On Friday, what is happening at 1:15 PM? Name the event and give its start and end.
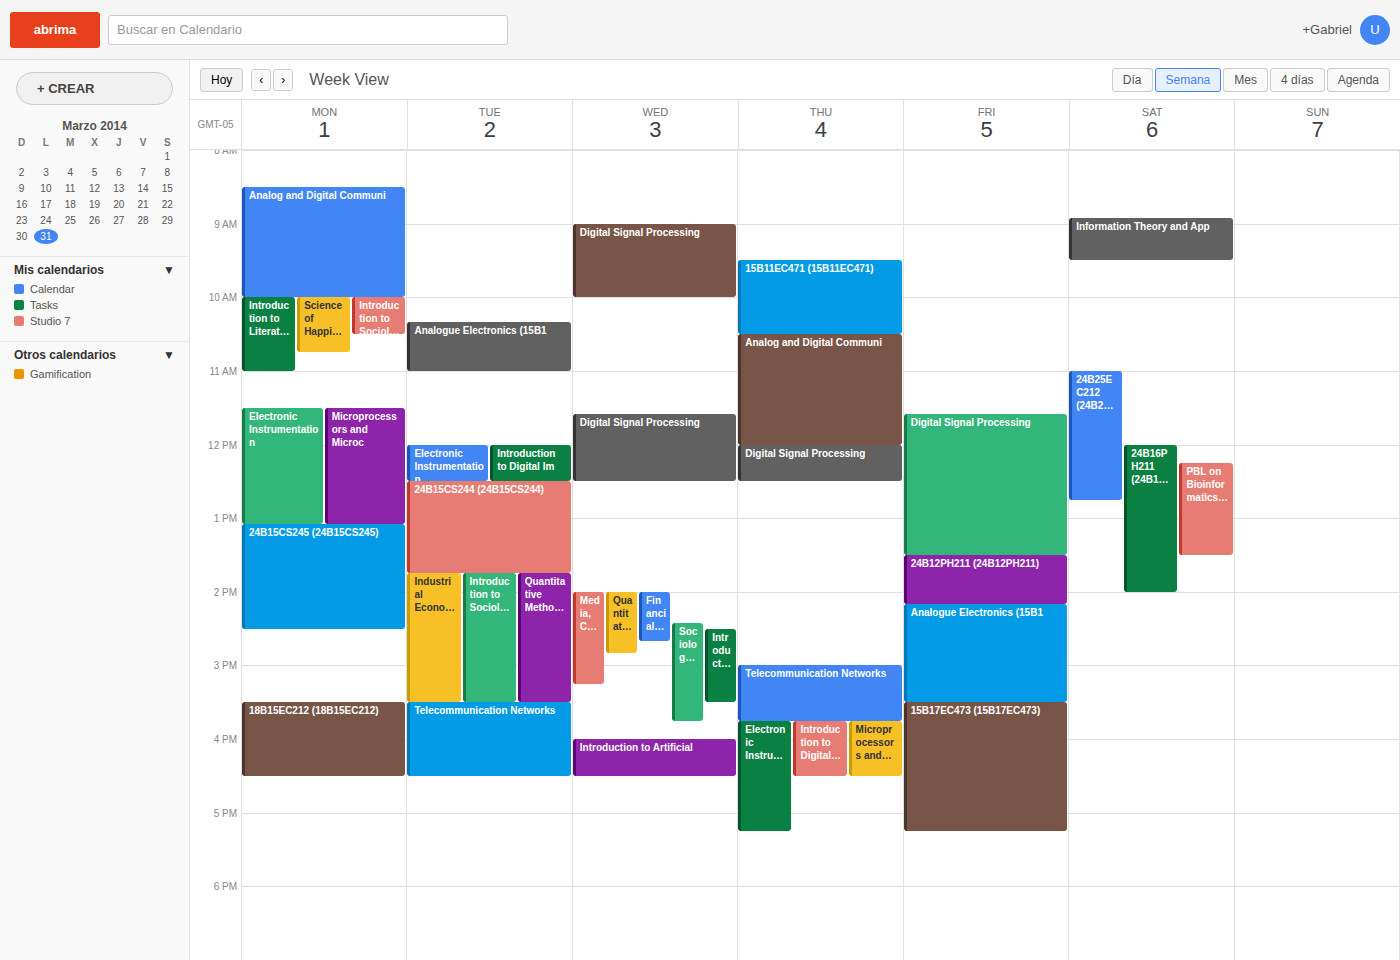
"Digital Signal Processing", 11:35 AM to 1:30 PM